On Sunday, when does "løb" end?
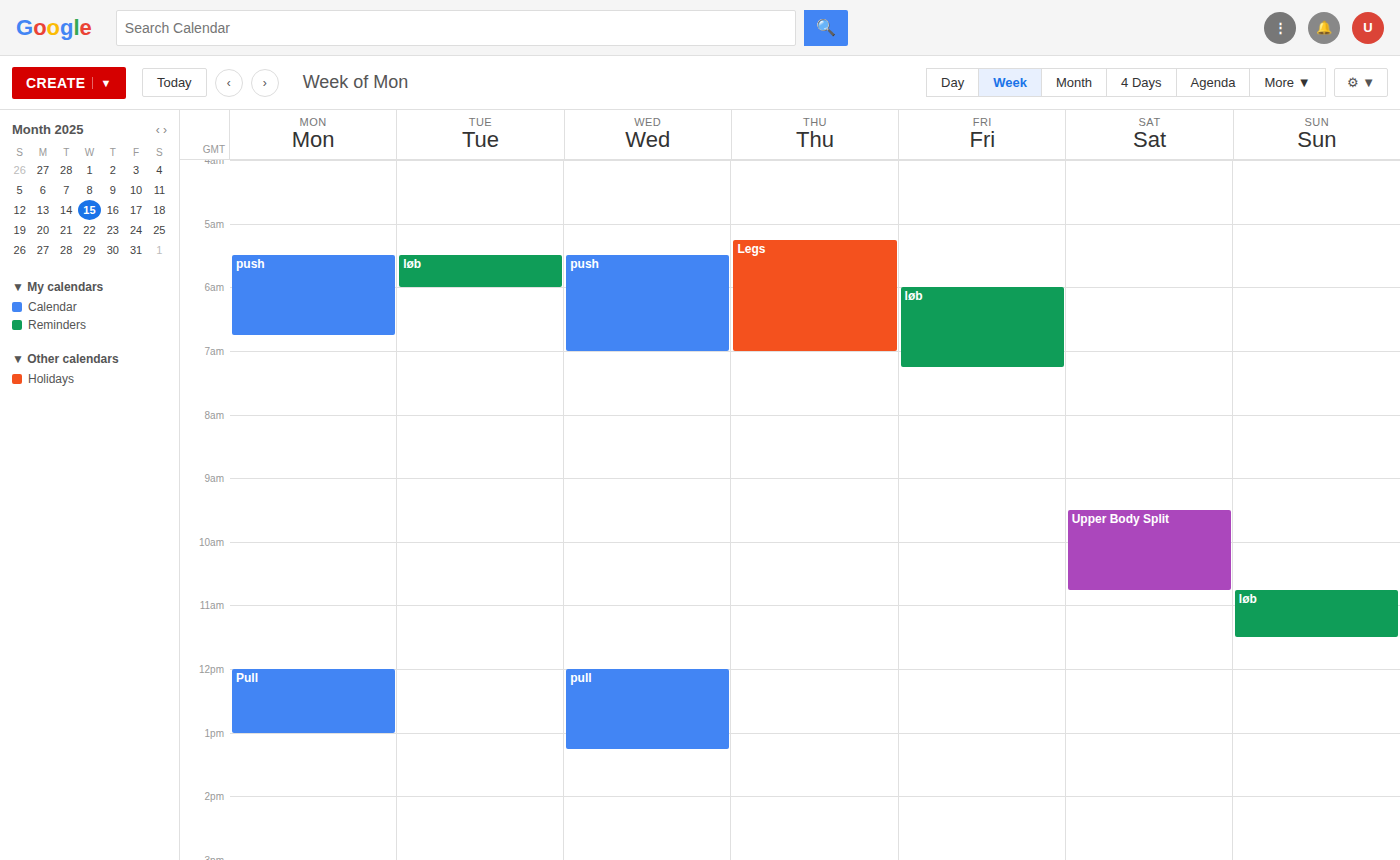
11:30 AM